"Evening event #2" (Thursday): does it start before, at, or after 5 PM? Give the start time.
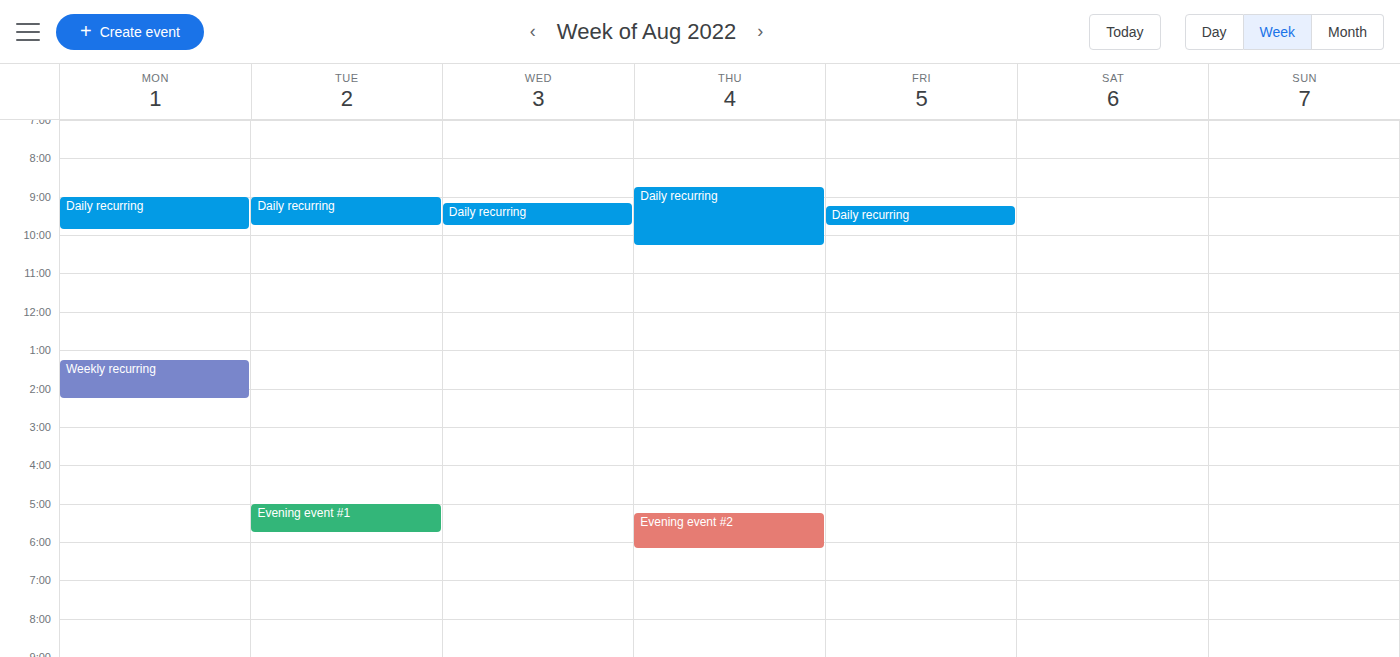
5:15 PM -- after 5 PM, 15 minutes below the 5 PM line.